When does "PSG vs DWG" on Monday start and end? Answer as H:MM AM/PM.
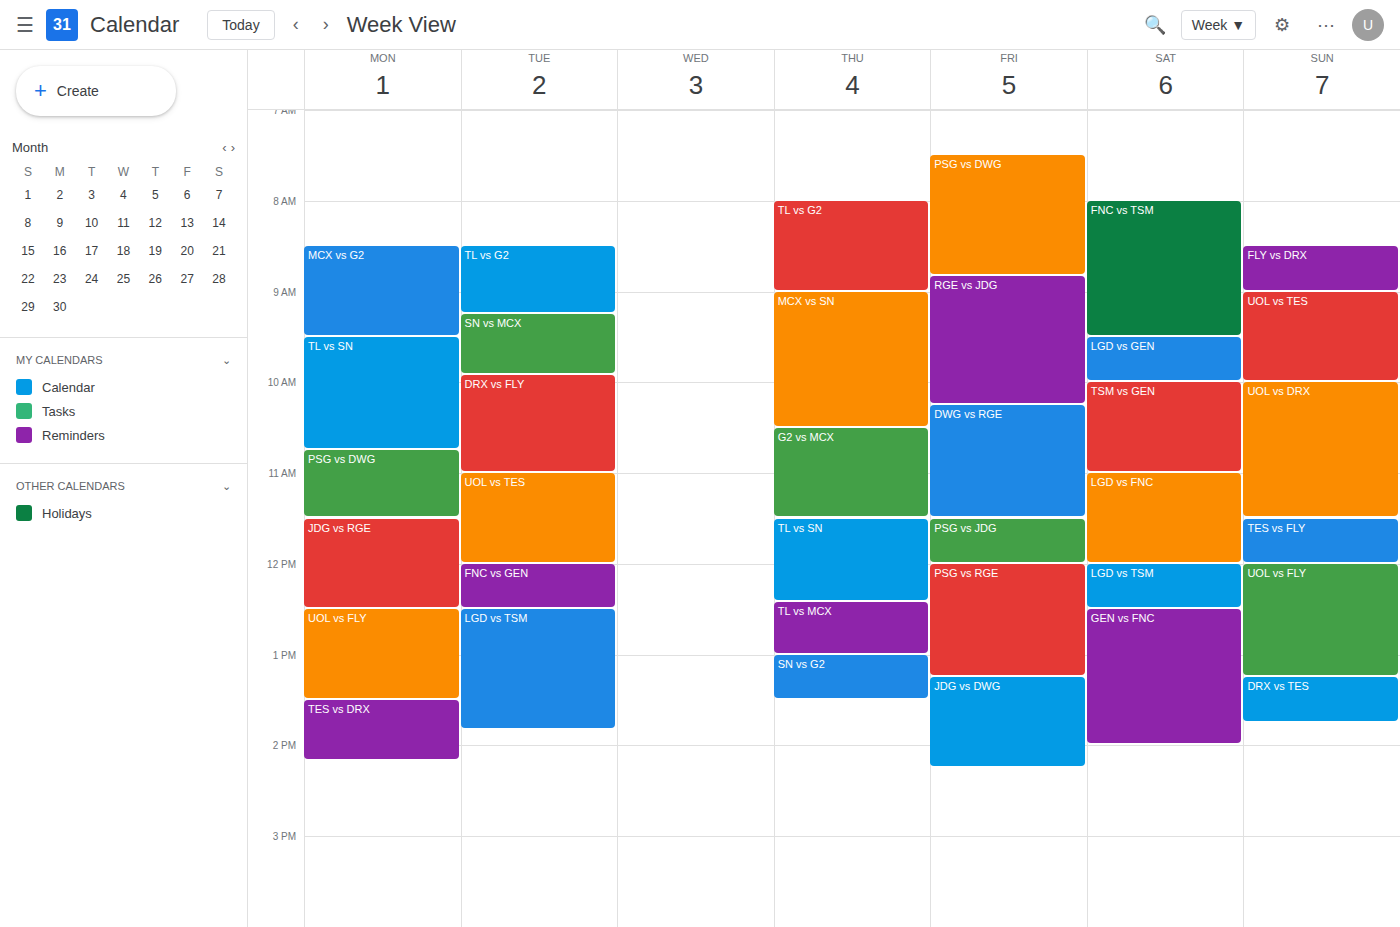
10:45 AM to 11:30 AM